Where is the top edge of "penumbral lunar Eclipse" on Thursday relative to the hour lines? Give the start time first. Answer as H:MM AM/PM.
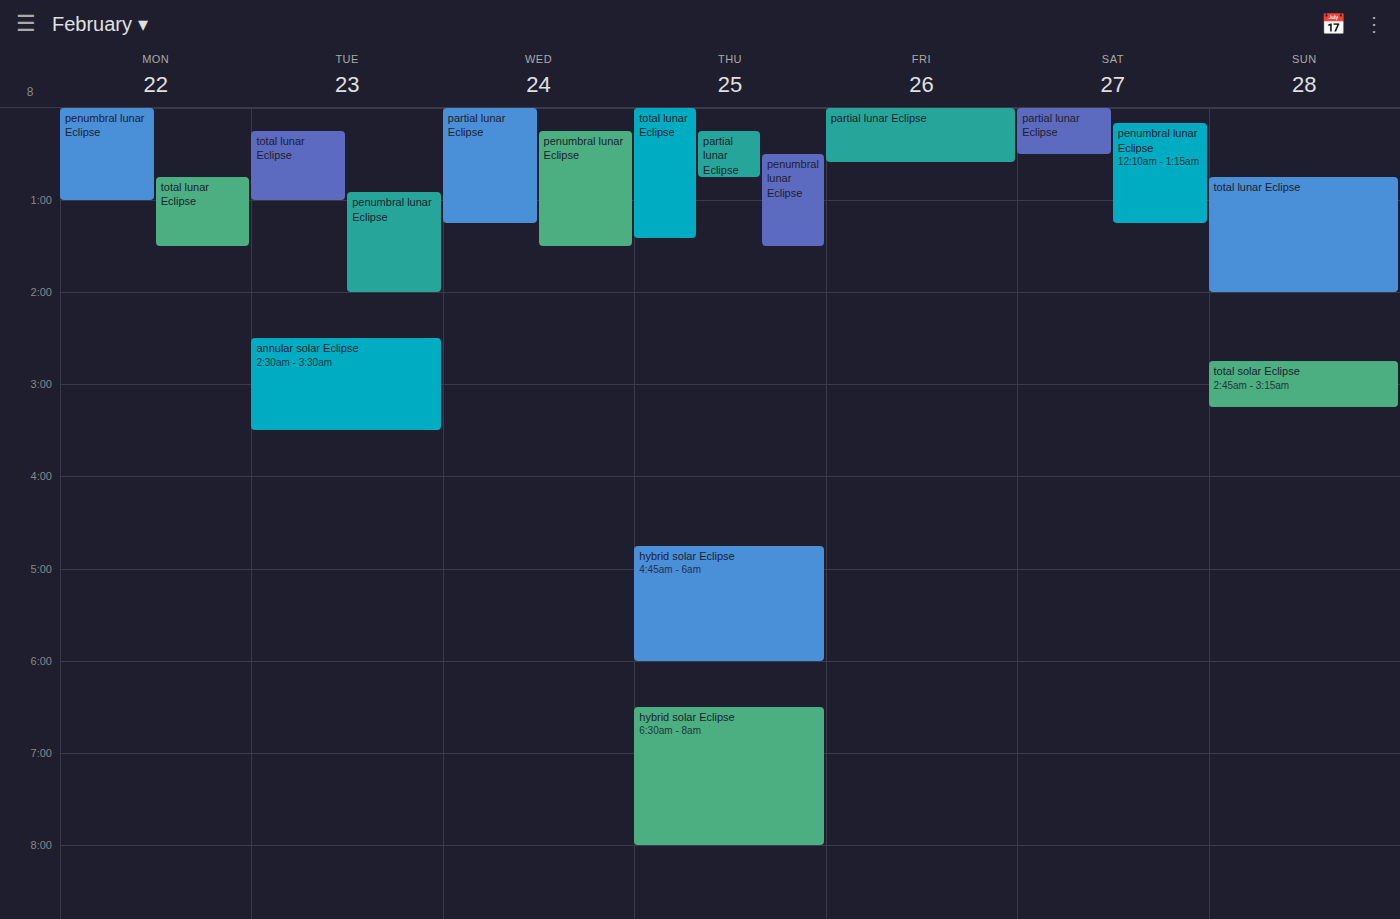
12:30 AM -- halfway between the 12 AM and 1 AM lines.